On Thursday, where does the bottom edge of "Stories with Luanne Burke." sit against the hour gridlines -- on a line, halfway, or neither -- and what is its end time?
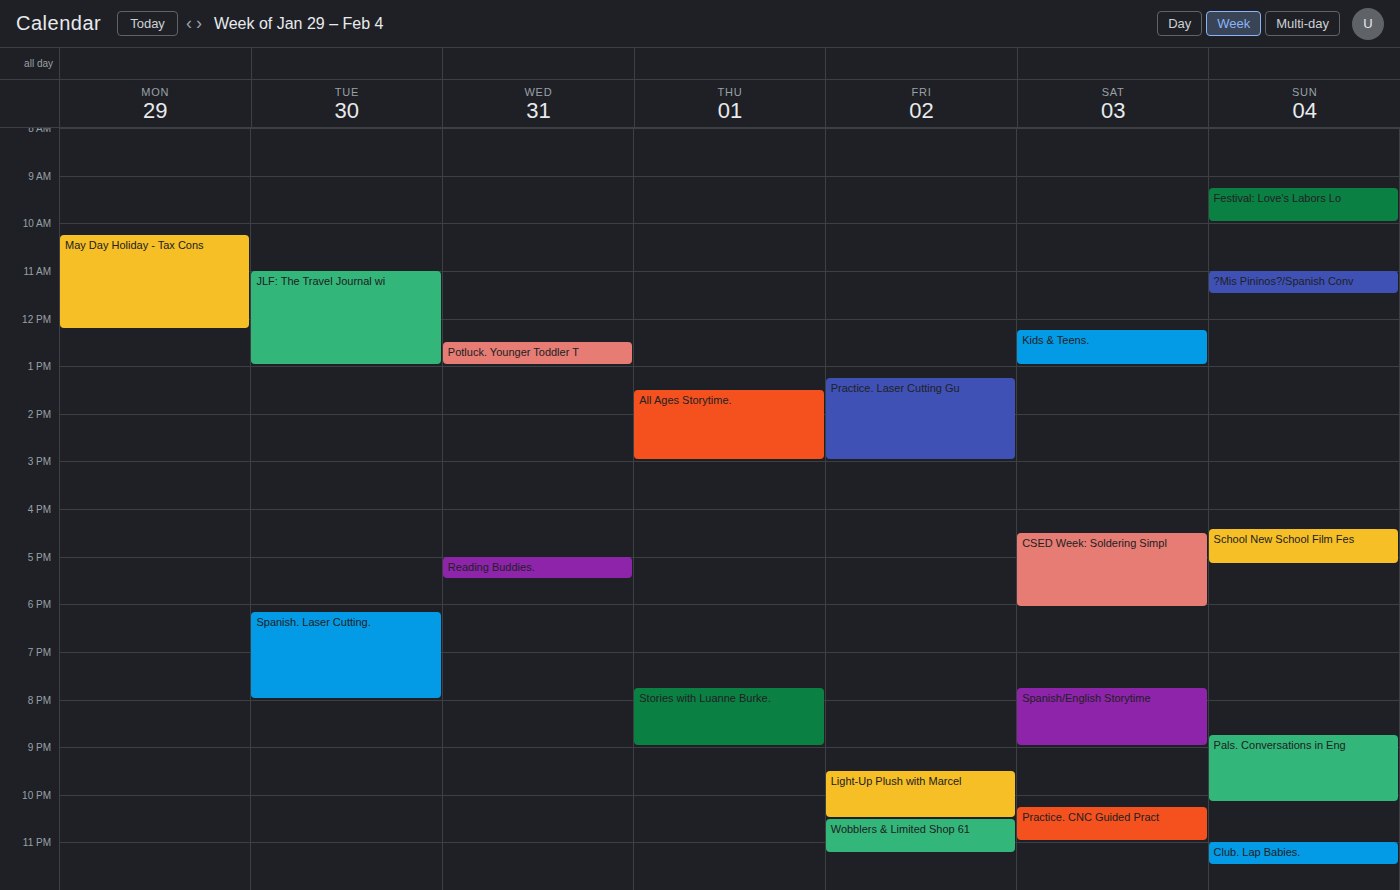
9:00 PM -- exactly on the 9 PM line.